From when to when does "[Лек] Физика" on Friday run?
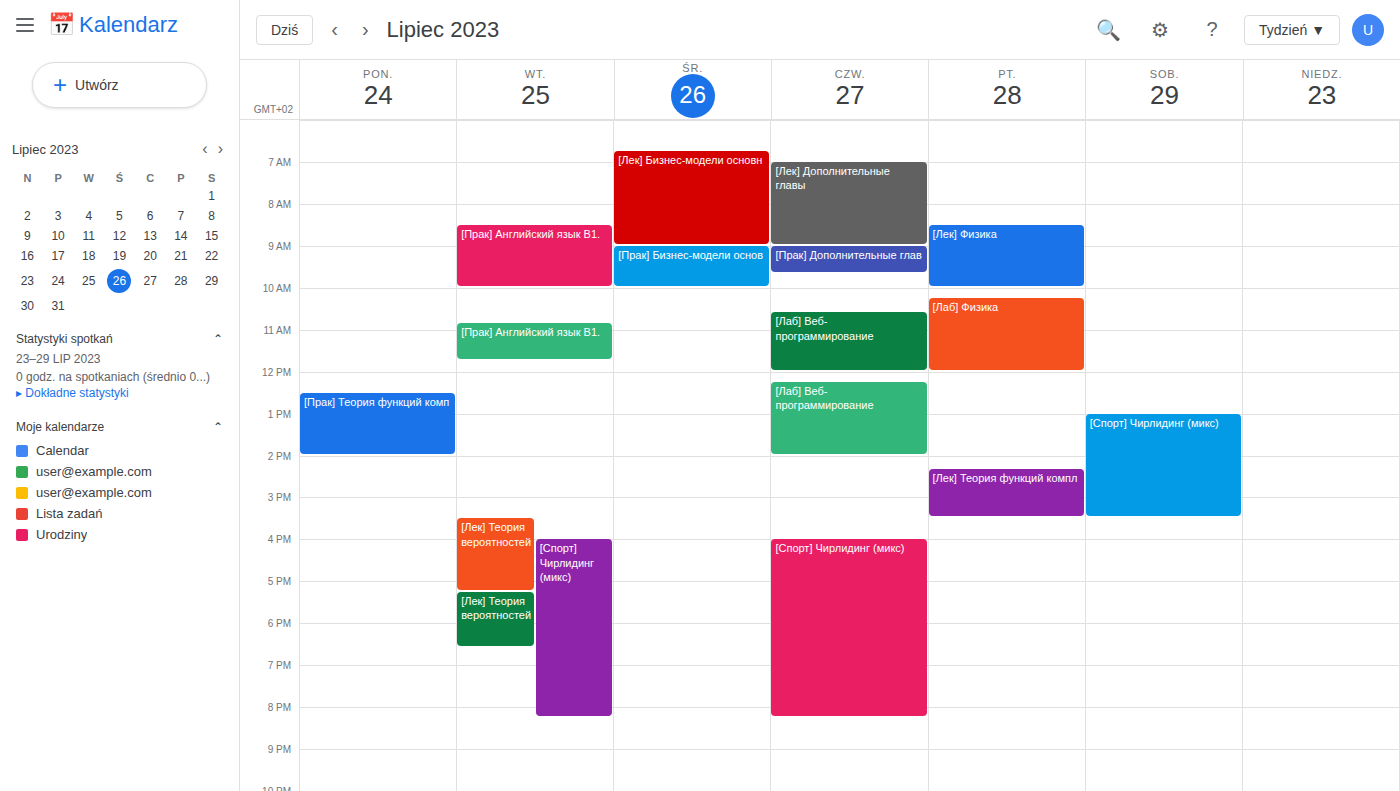
8:30 AM to 10:00 AM